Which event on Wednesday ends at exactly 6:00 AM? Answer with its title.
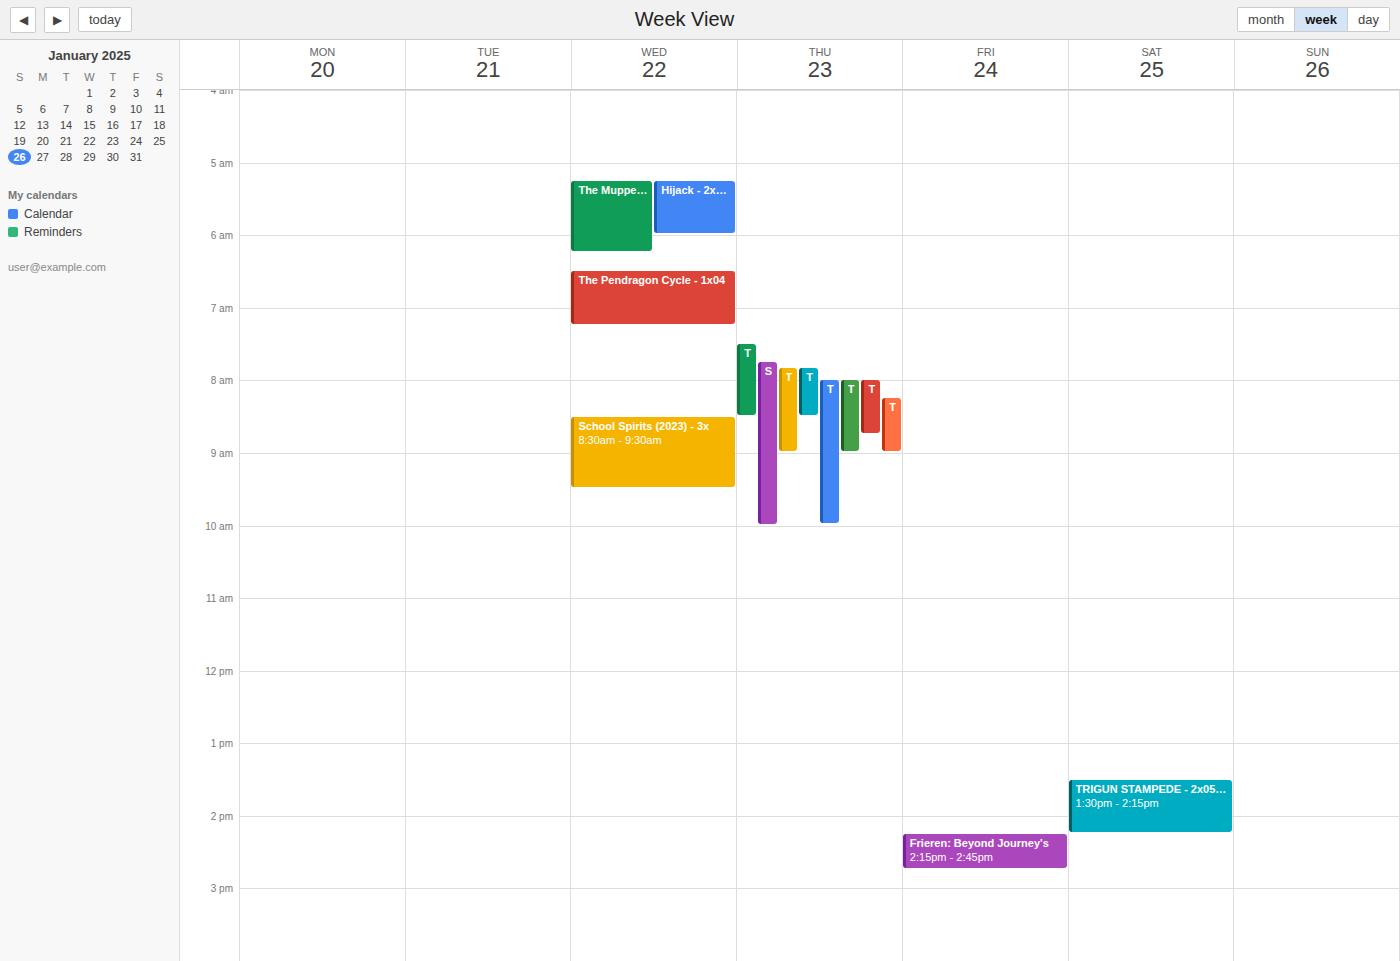
"Hijack - 2x04 - Switch"